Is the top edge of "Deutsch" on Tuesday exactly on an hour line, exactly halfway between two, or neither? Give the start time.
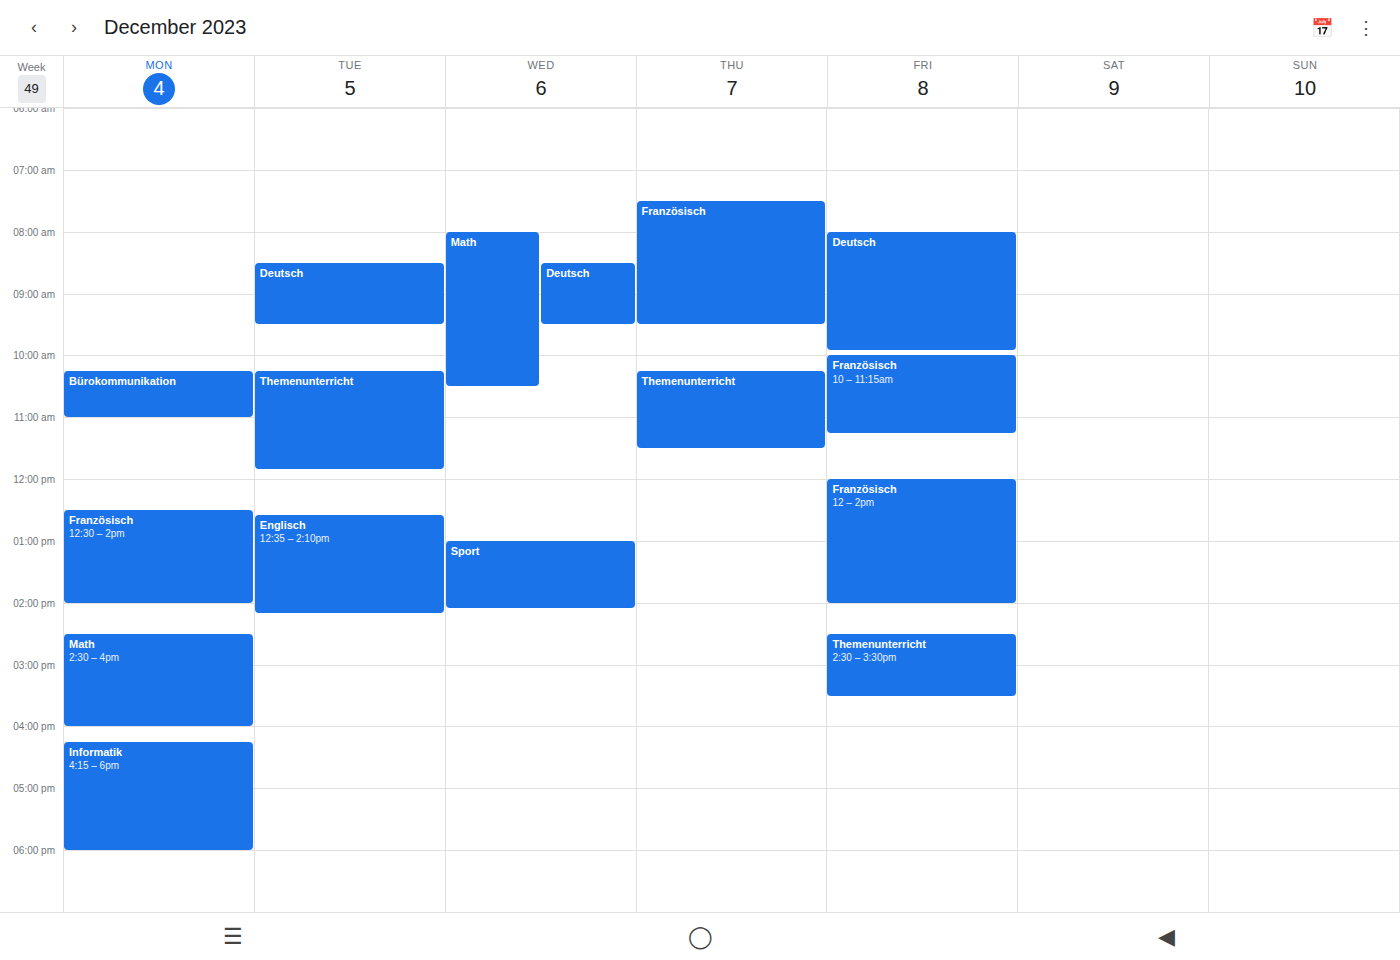
8:30 AM -- halfway between the 8 AM and 9 AM lines.